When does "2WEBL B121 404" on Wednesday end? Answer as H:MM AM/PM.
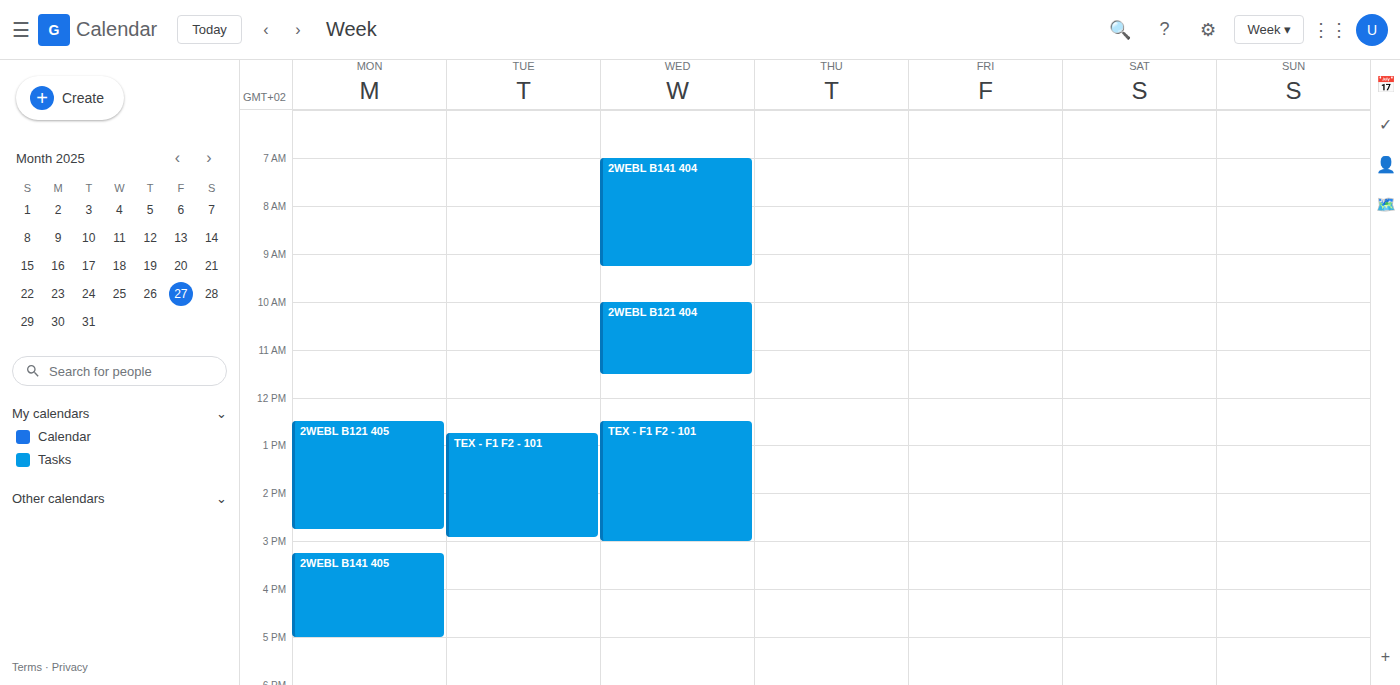
11:30 AM